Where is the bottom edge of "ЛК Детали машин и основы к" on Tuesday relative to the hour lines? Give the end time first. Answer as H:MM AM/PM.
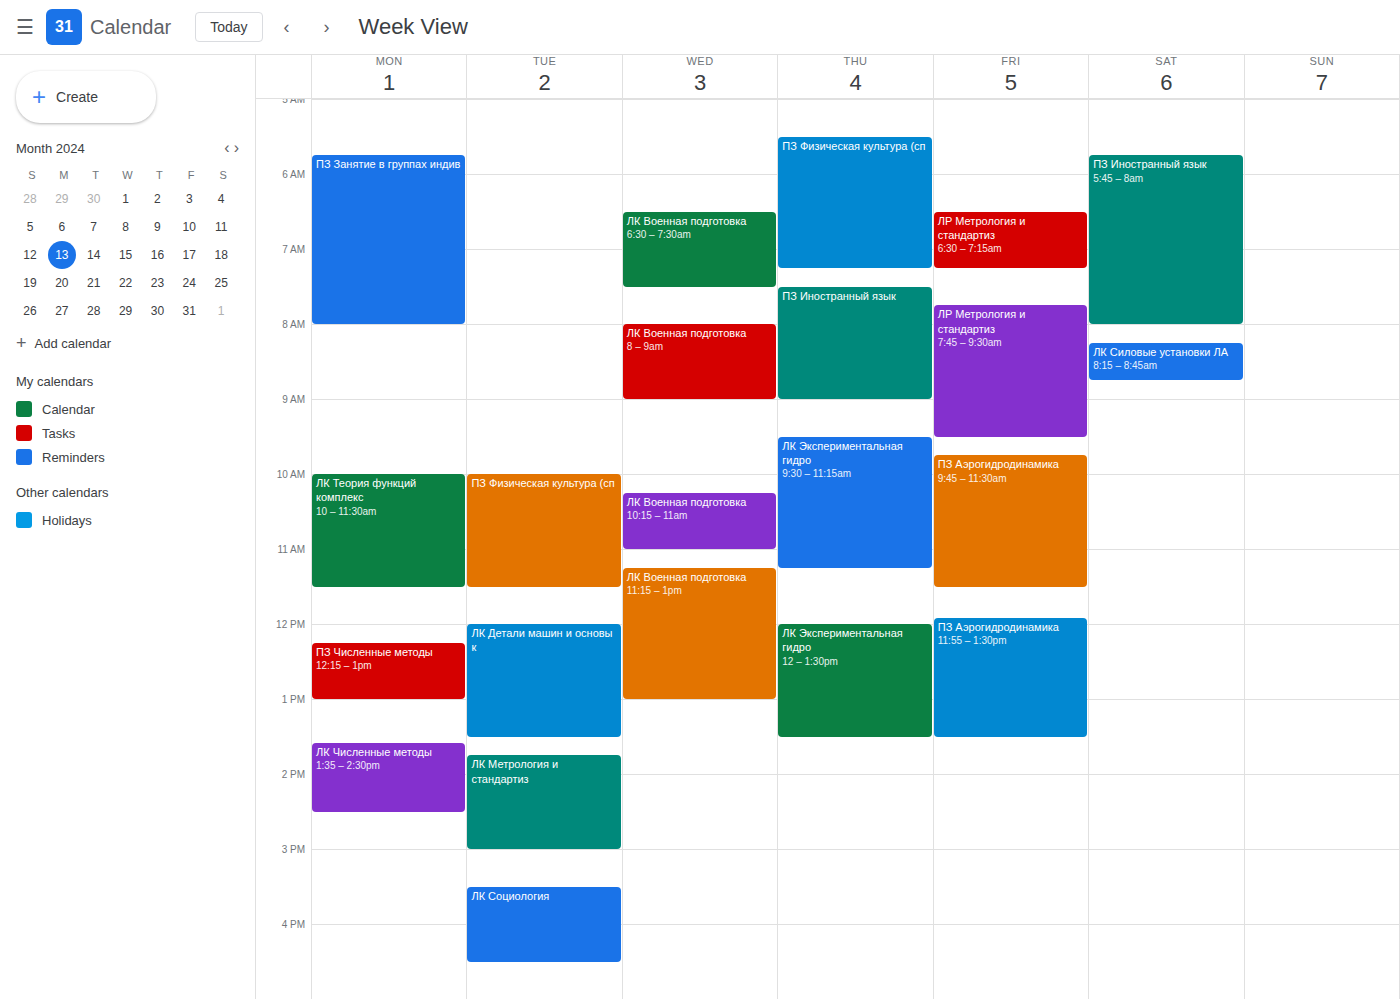
1:30 PM -- halfway between the 1 PM and 2 PM lines.